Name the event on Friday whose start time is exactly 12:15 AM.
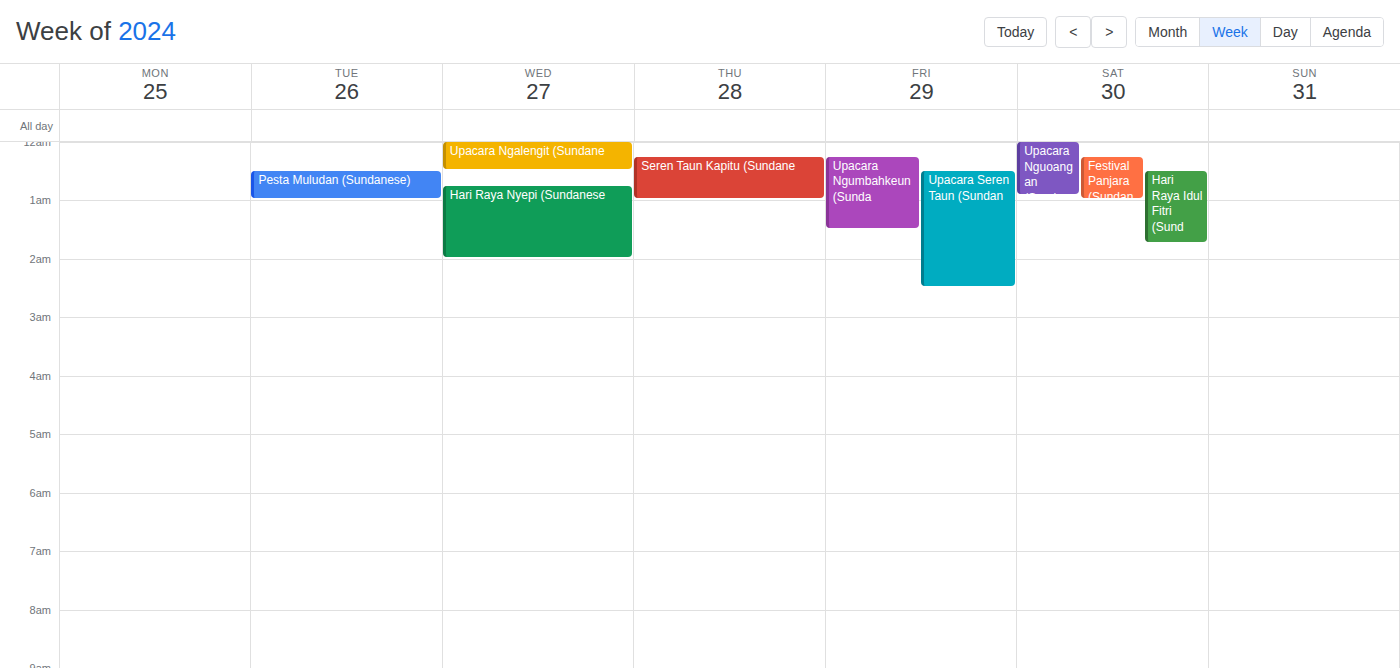
"Upacara Ngumbahkeun (Sunda"